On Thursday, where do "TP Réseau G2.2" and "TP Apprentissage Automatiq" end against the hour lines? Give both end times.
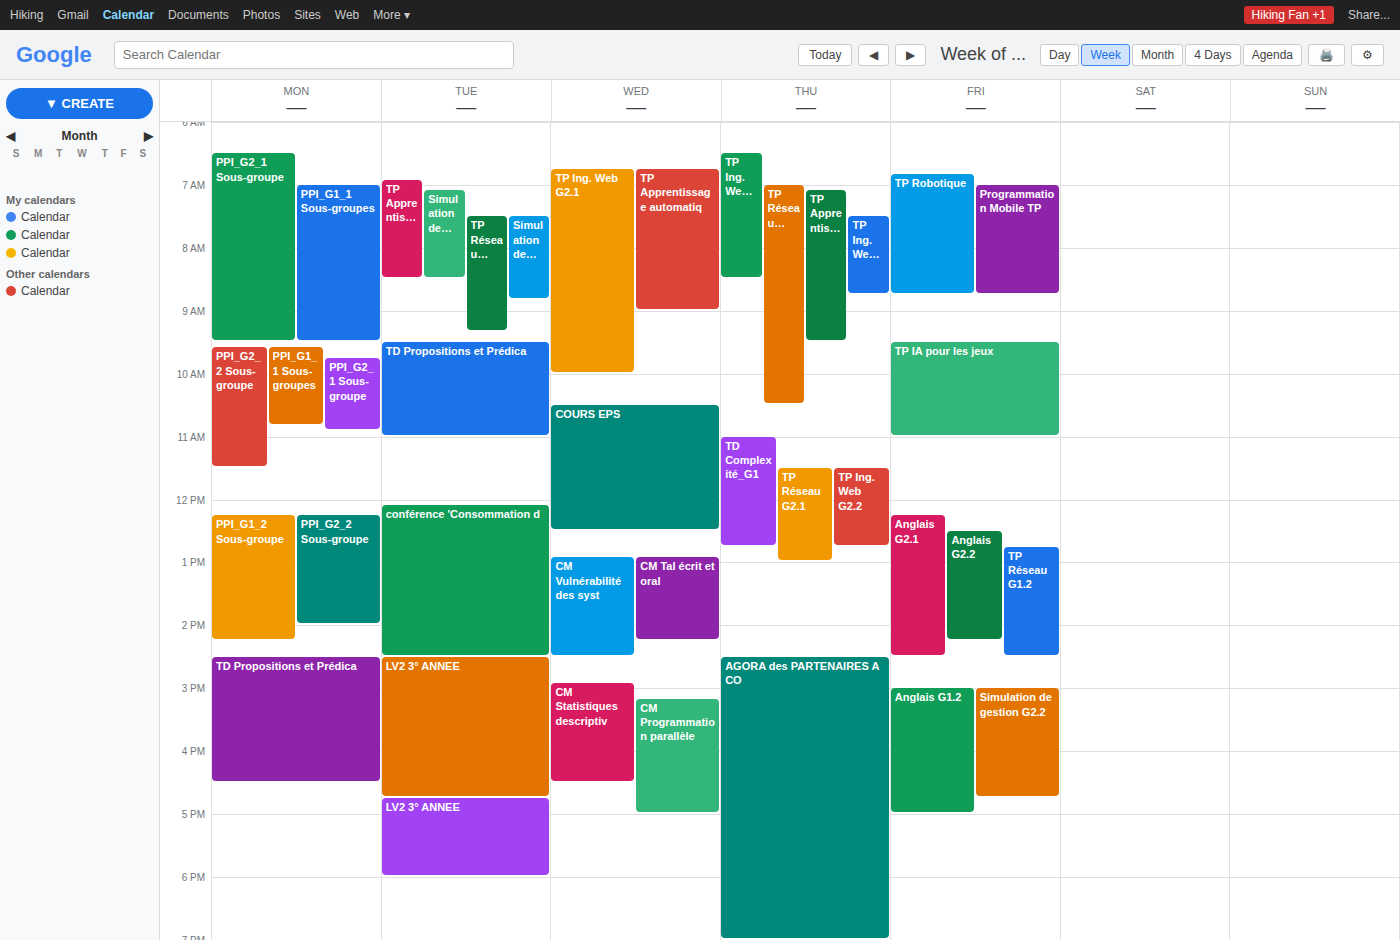
"TP Réseau G2.2": 10:30 AM, halfway between the 10 AM and 11 AM lines. "TP Apprentissage Automatiq": 9:30 AM, halfway between the 9 AM and 10 AM lines.